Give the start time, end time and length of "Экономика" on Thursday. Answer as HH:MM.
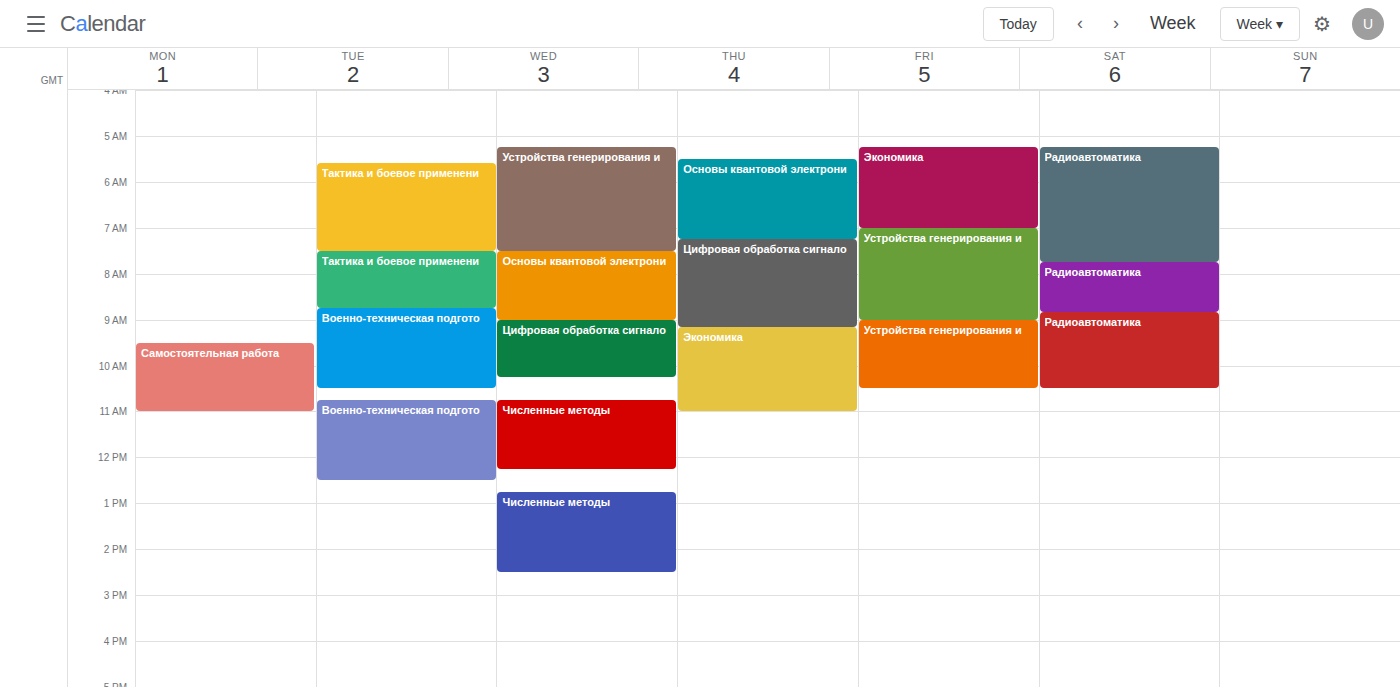
09:10 to 11:00, 1 hour 50 minutes